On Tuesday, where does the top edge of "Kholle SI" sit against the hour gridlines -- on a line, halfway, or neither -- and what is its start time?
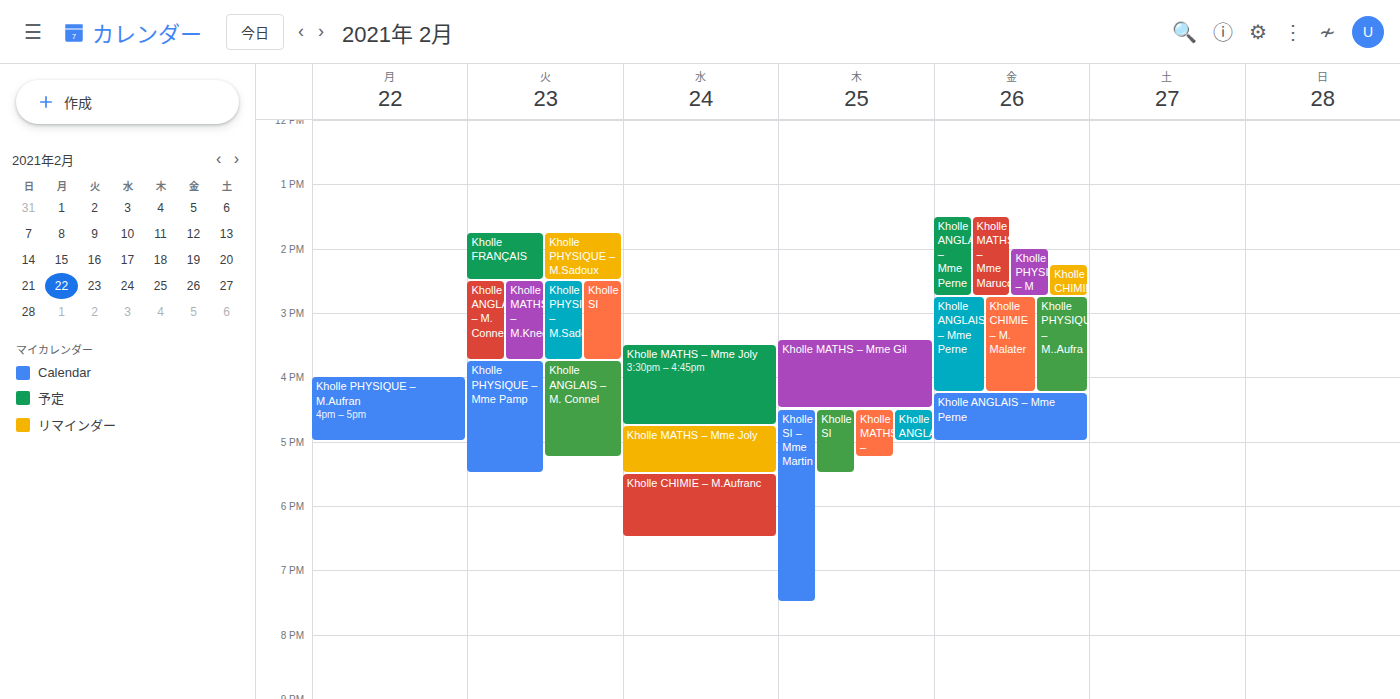
2:30 PM -- halfway between the 2 PM and 3 PM lines.